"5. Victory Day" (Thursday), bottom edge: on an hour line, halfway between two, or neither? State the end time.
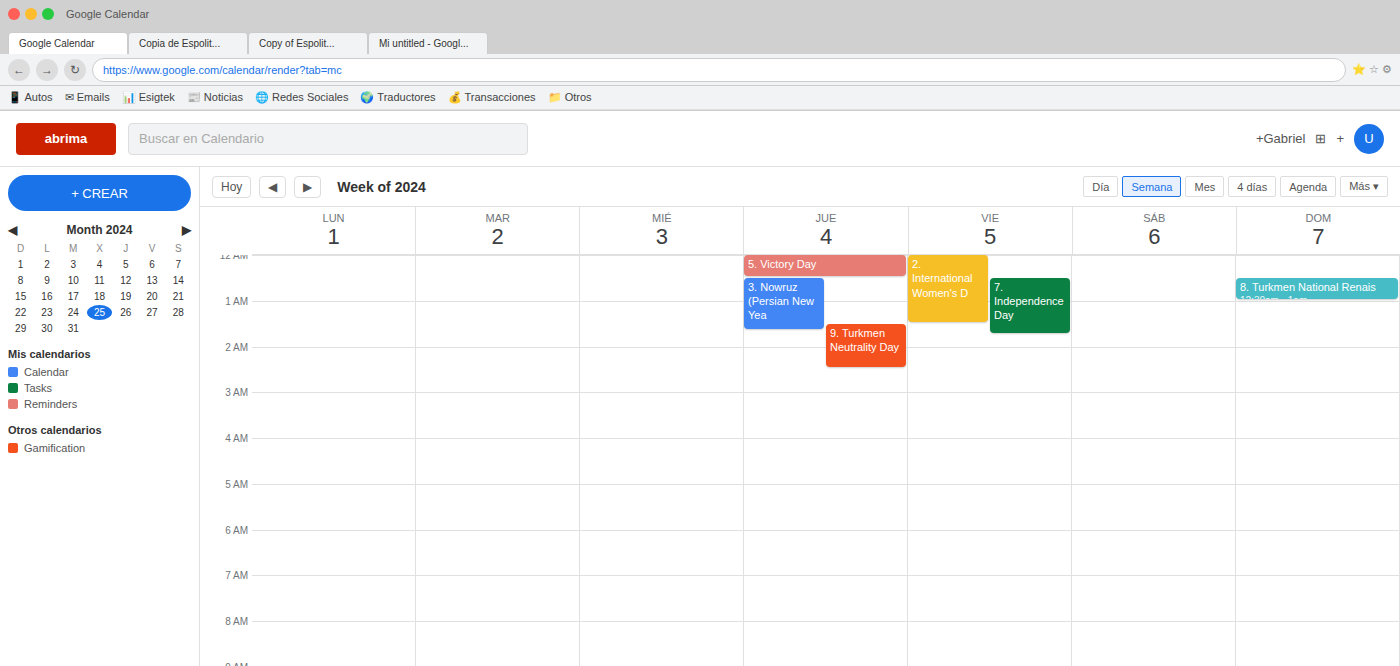
12:30 AM -- halfway between the 12 AM and 1 AM lines.